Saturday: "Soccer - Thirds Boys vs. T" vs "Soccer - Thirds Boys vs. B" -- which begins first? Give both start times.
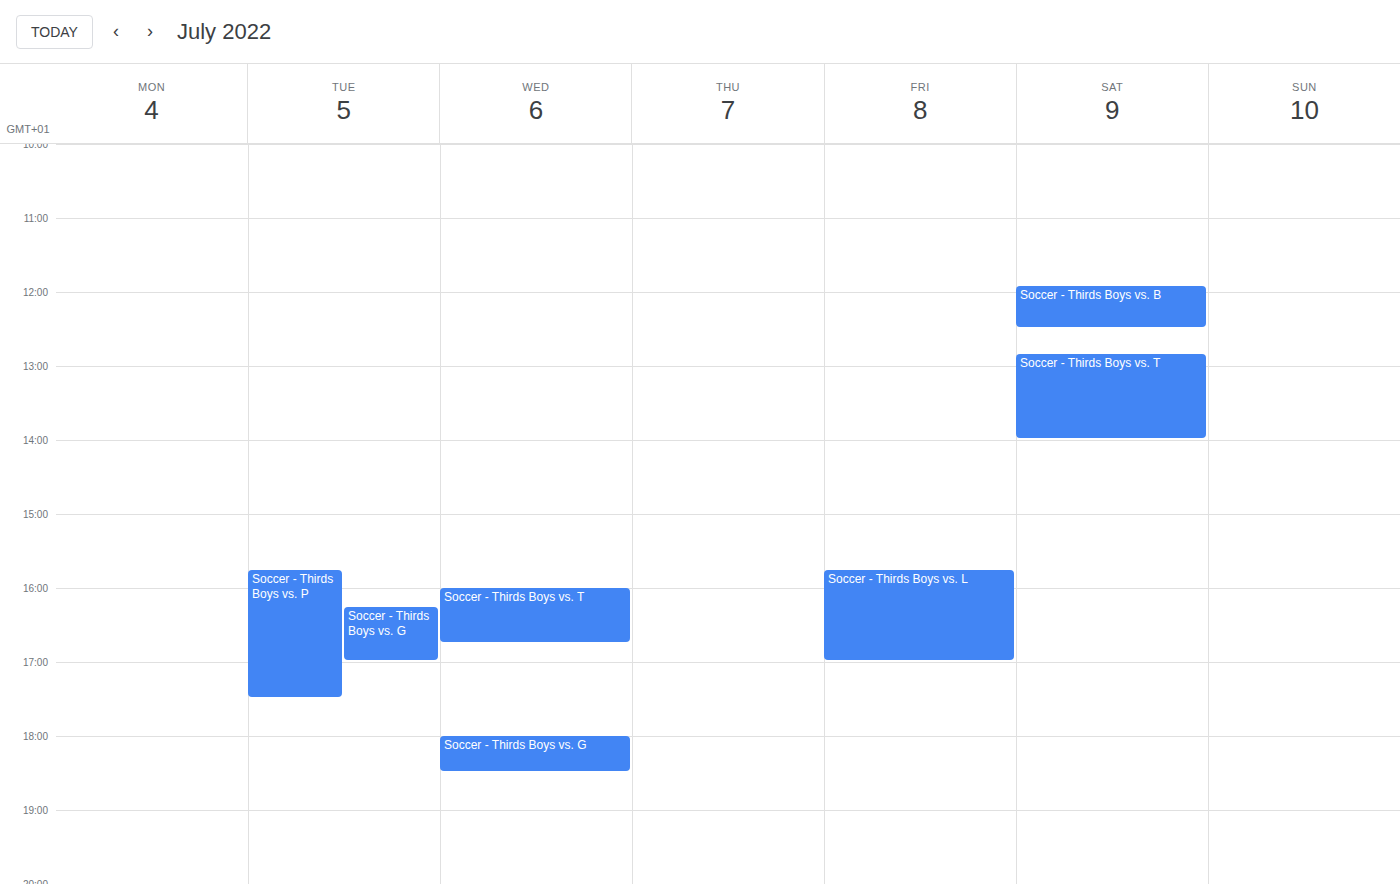
"Soccer - Thirds Boys vs. B" 11:55 AM; "Soccer - Thirds Boys vs. T" 12:50 PM.